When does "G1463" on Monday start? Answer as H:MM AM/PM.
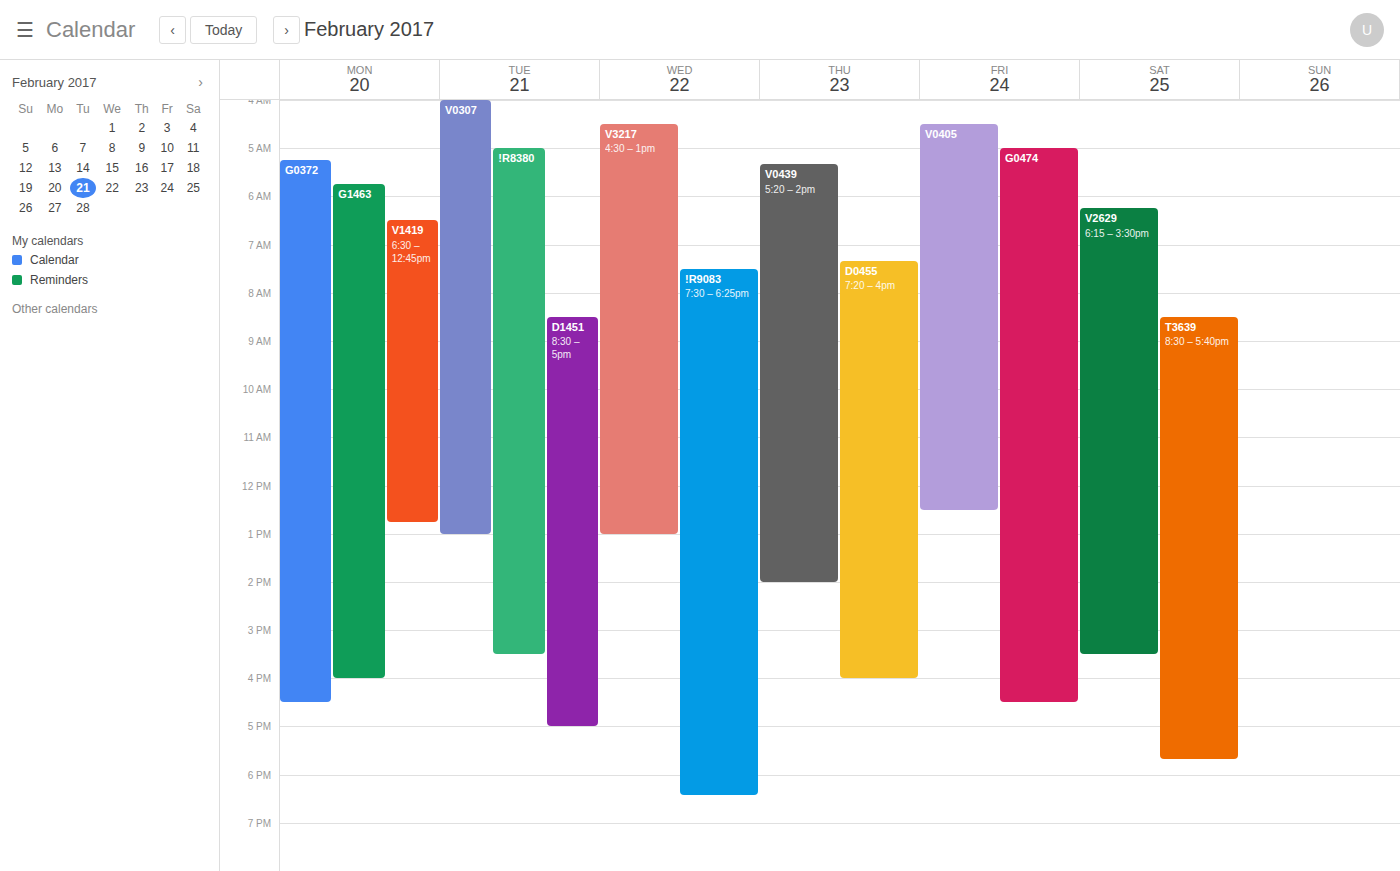
5:45 AM